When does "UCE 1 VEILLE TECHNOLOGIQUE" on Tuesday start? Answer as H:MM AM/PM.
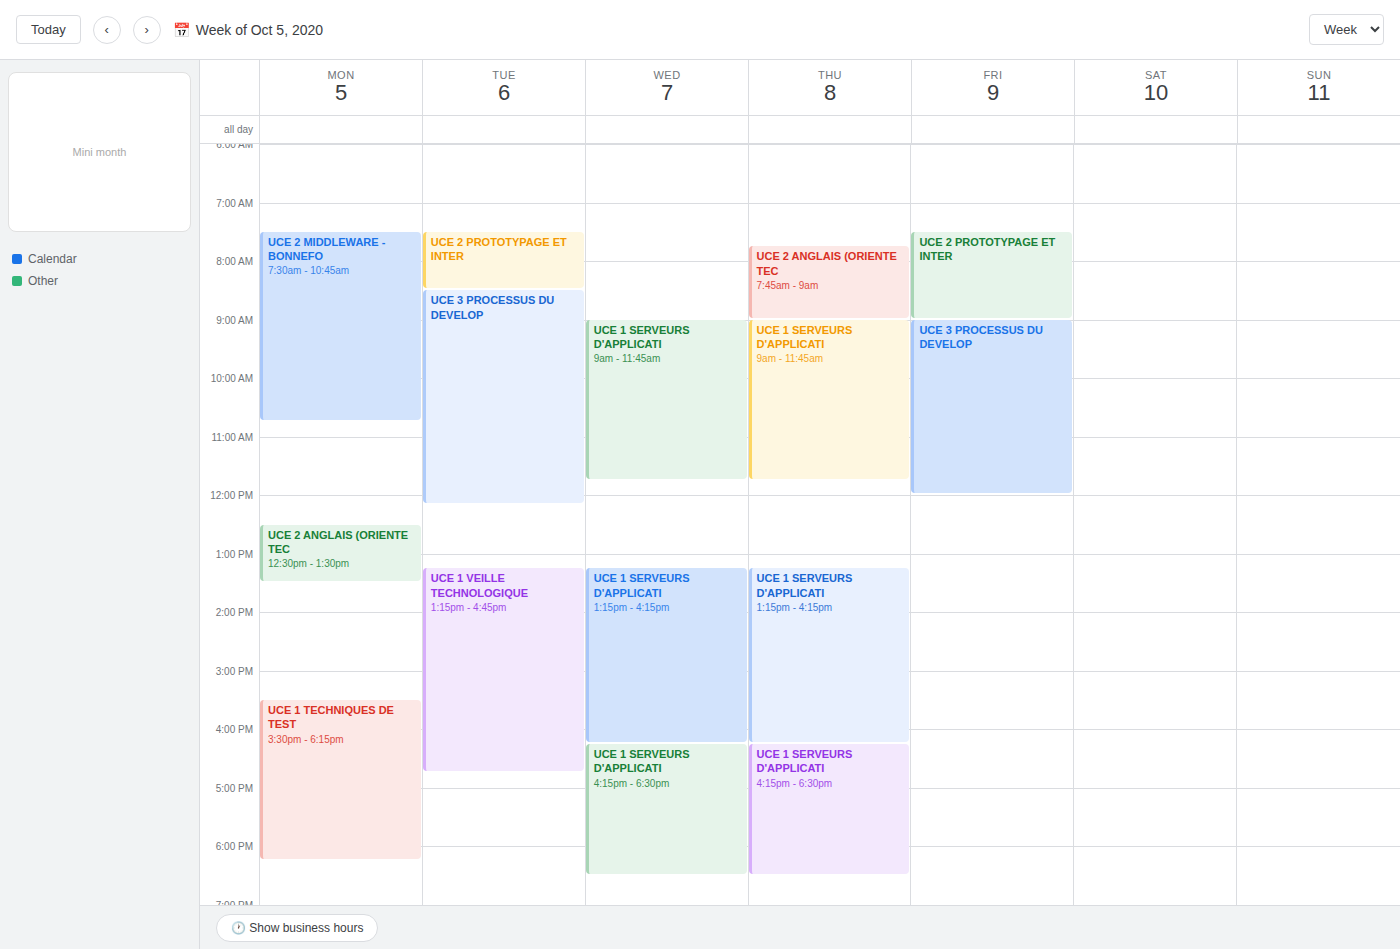
1:15 PM